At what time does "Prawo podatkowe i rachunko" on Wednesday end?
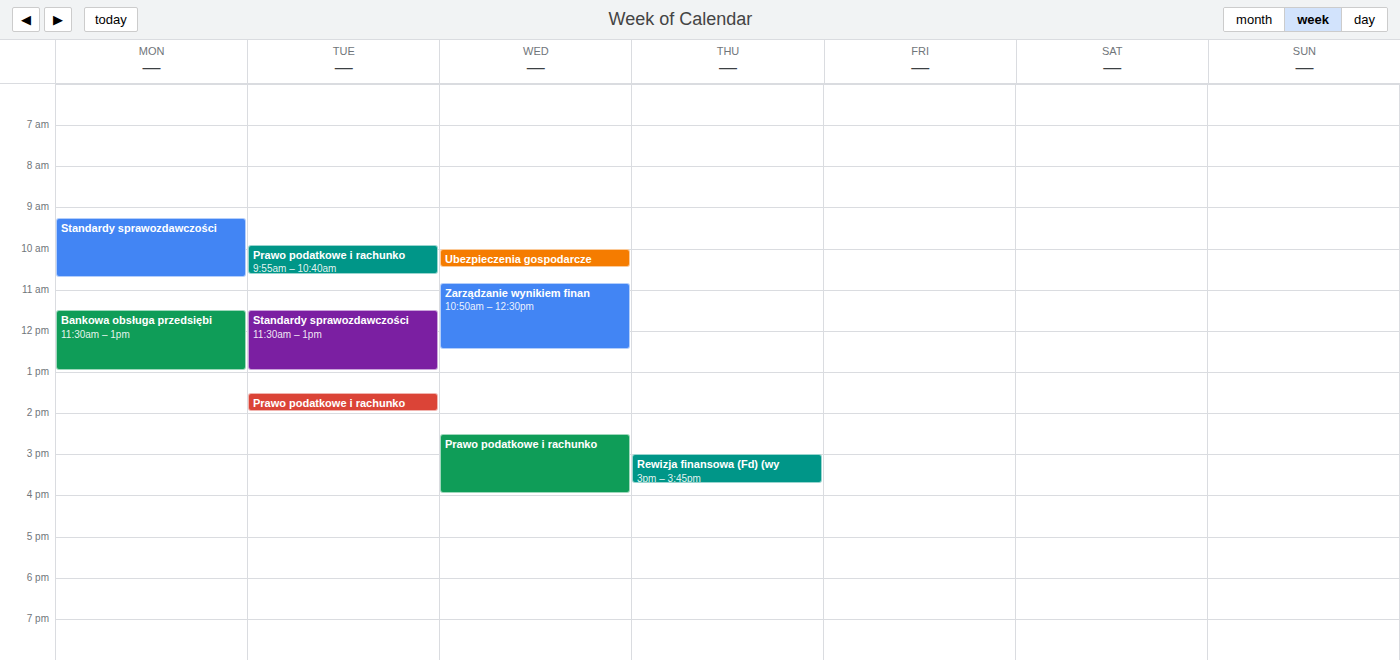
4:00 PM